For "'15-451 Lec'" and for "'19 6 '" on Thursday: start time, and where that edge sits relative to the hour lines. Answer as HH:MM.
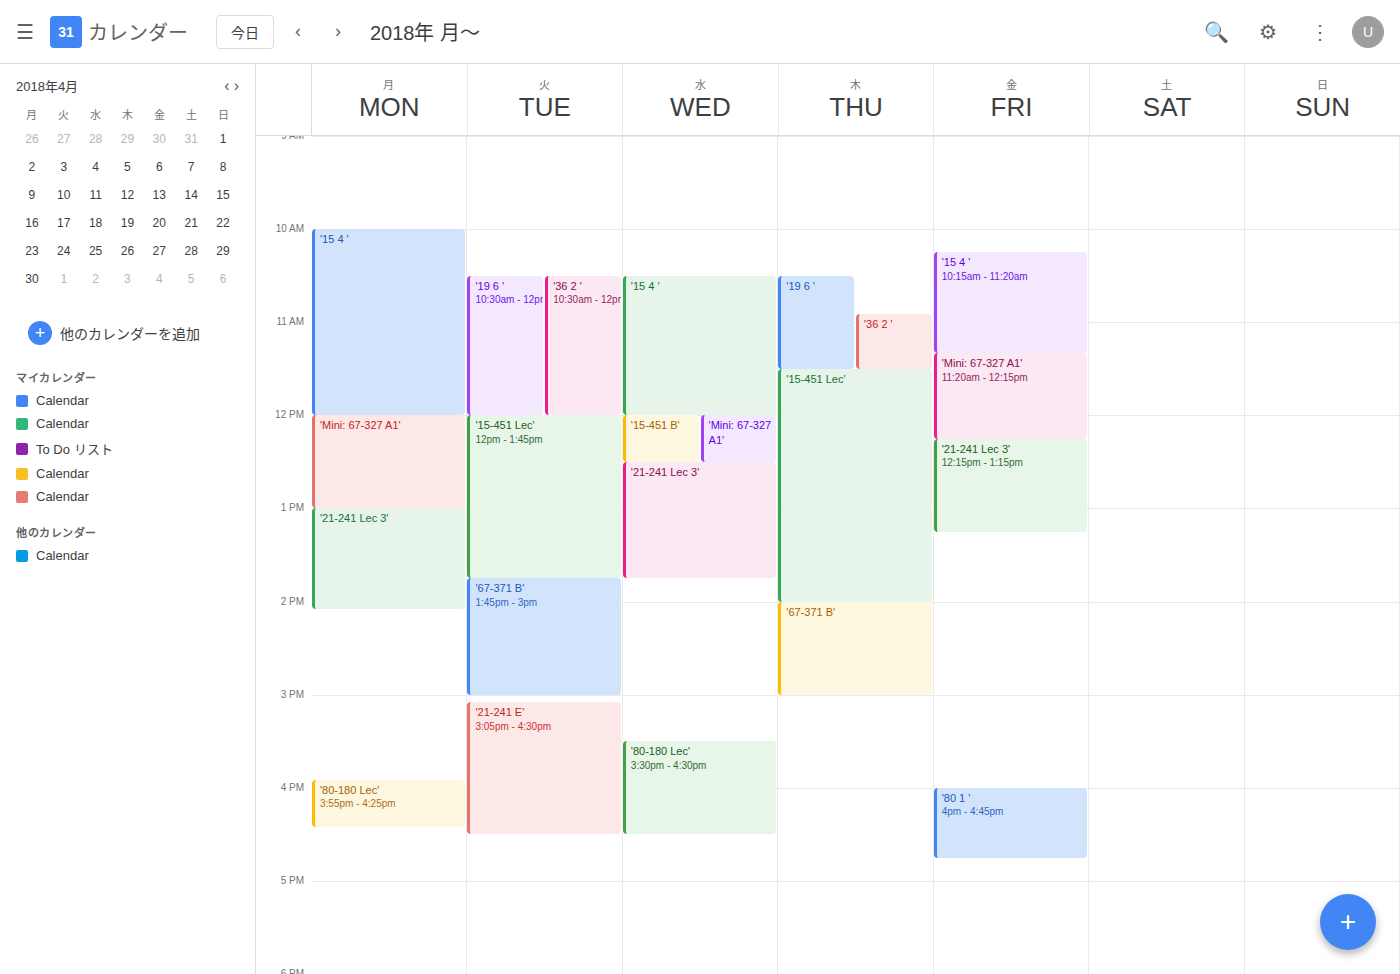
"'15-451 Lec'": 11:30, halfway between the 11:00 and 12:00 lines. "'19 6 '": 10:30, halfway between the 10:00 and 11:00 lines.